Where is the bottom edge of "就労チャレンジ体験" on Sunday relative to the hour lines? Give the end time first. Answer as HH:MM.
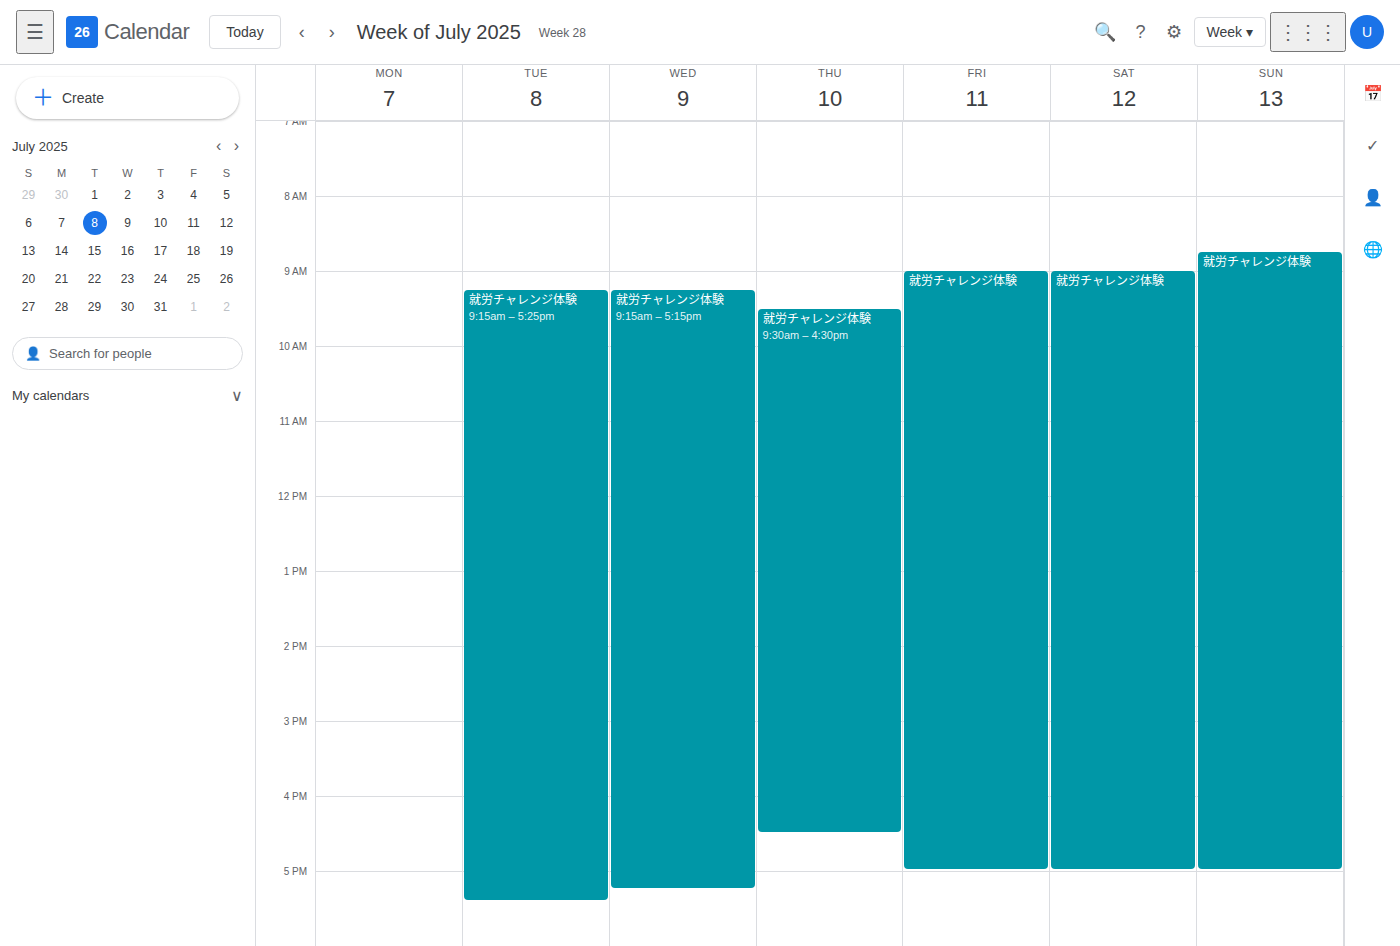
17:00 -- exactly on the 17:00 line.